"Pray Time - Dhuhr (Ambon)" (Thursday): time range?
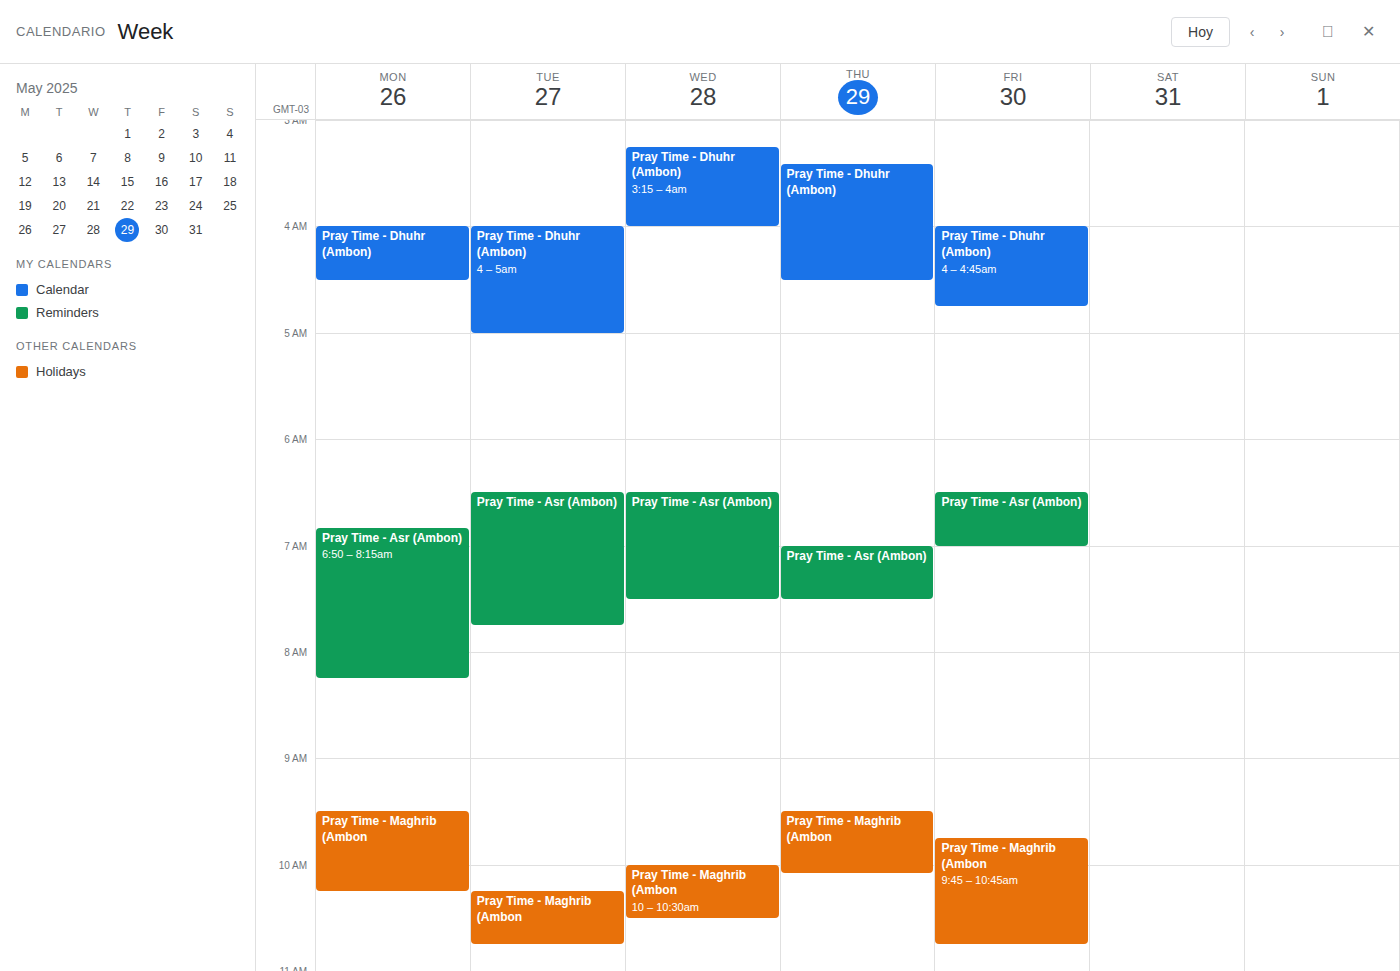
3:25 AM to 4:30 AM